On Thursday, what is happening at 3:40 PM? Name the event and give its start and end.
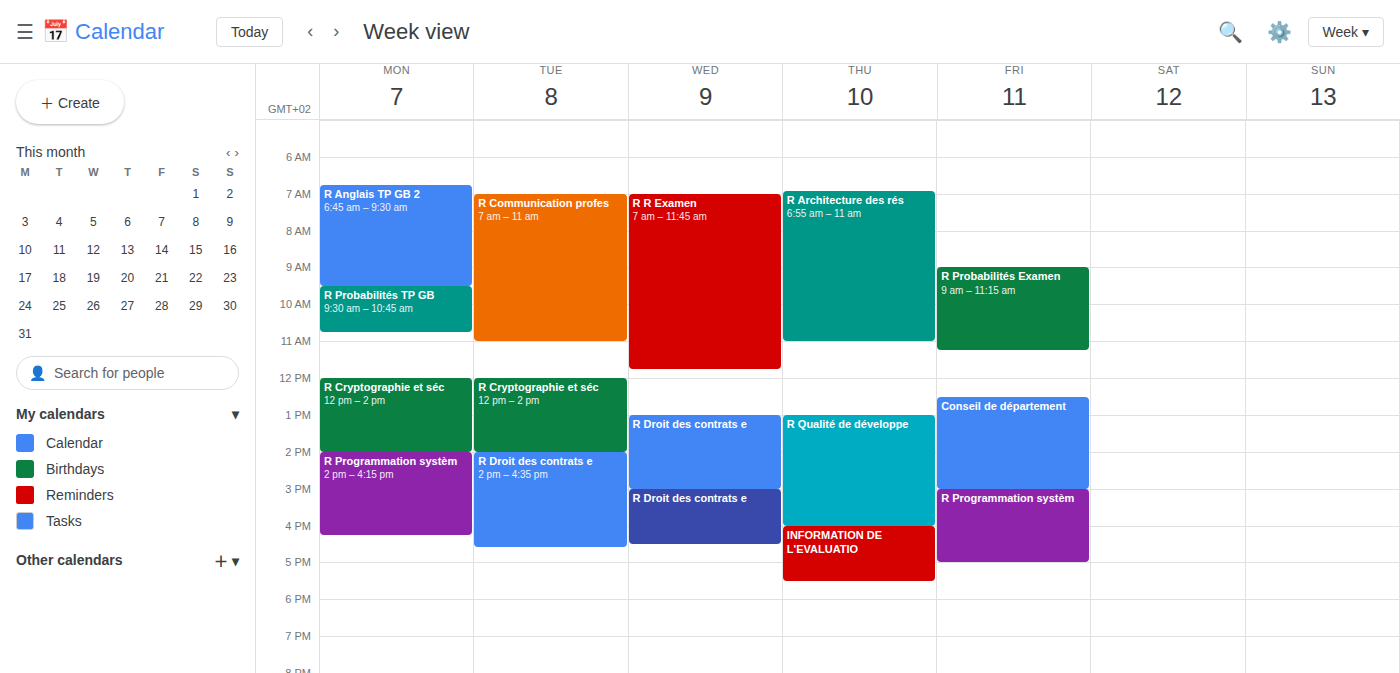
"R Qualité de développe", 1:00 PM to 4:00 PM